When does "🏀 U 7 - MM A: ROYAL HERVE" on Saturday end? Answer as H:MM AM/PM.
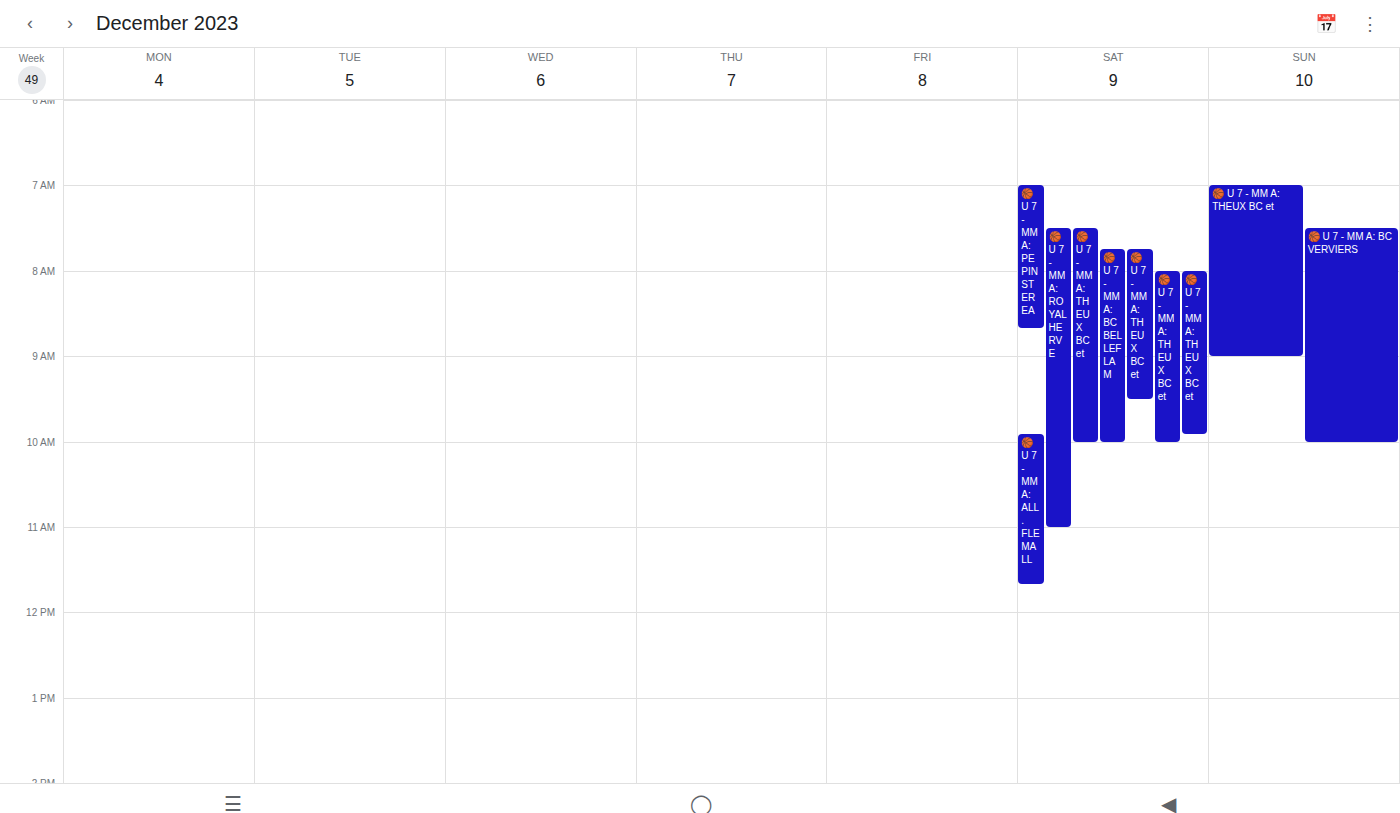
11:00 AM